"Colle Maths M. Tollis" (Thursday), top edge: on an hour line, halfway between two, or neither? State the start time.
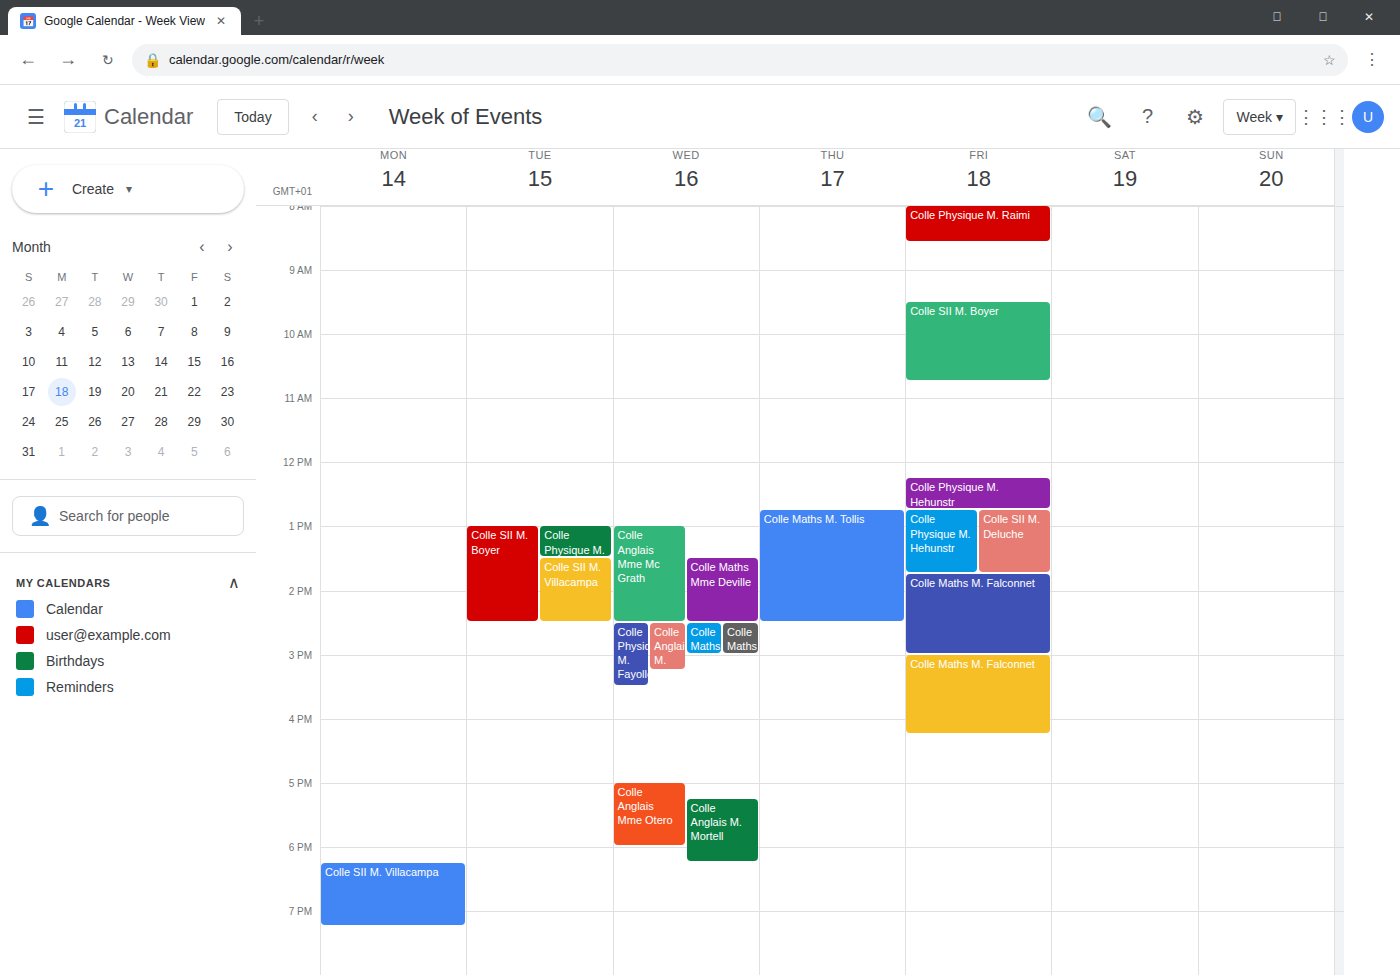
12:45 PM -- neither: three quarters of the way from the 12 PM line to the 1 PM line.